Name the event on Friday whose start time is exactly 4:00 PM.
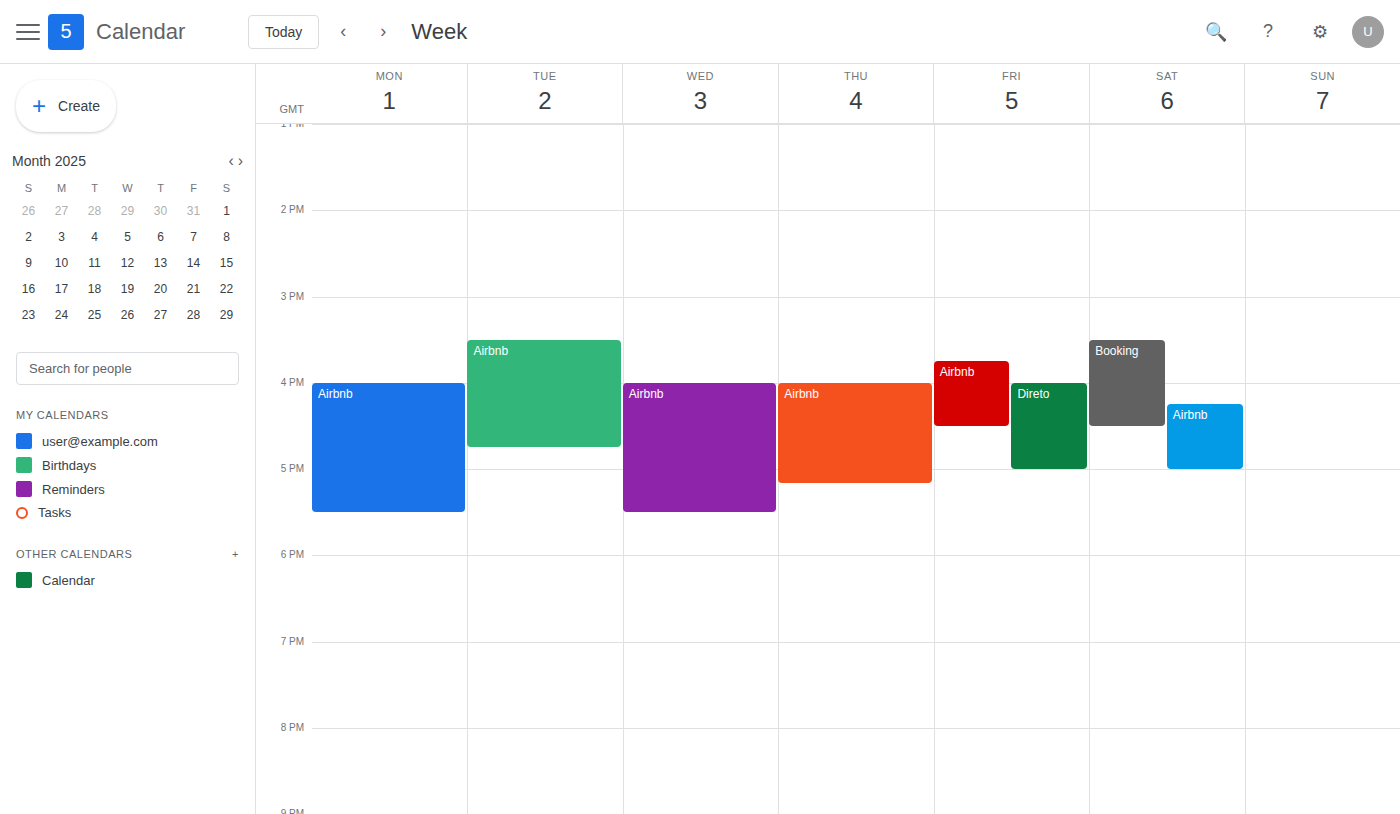
"Direto"